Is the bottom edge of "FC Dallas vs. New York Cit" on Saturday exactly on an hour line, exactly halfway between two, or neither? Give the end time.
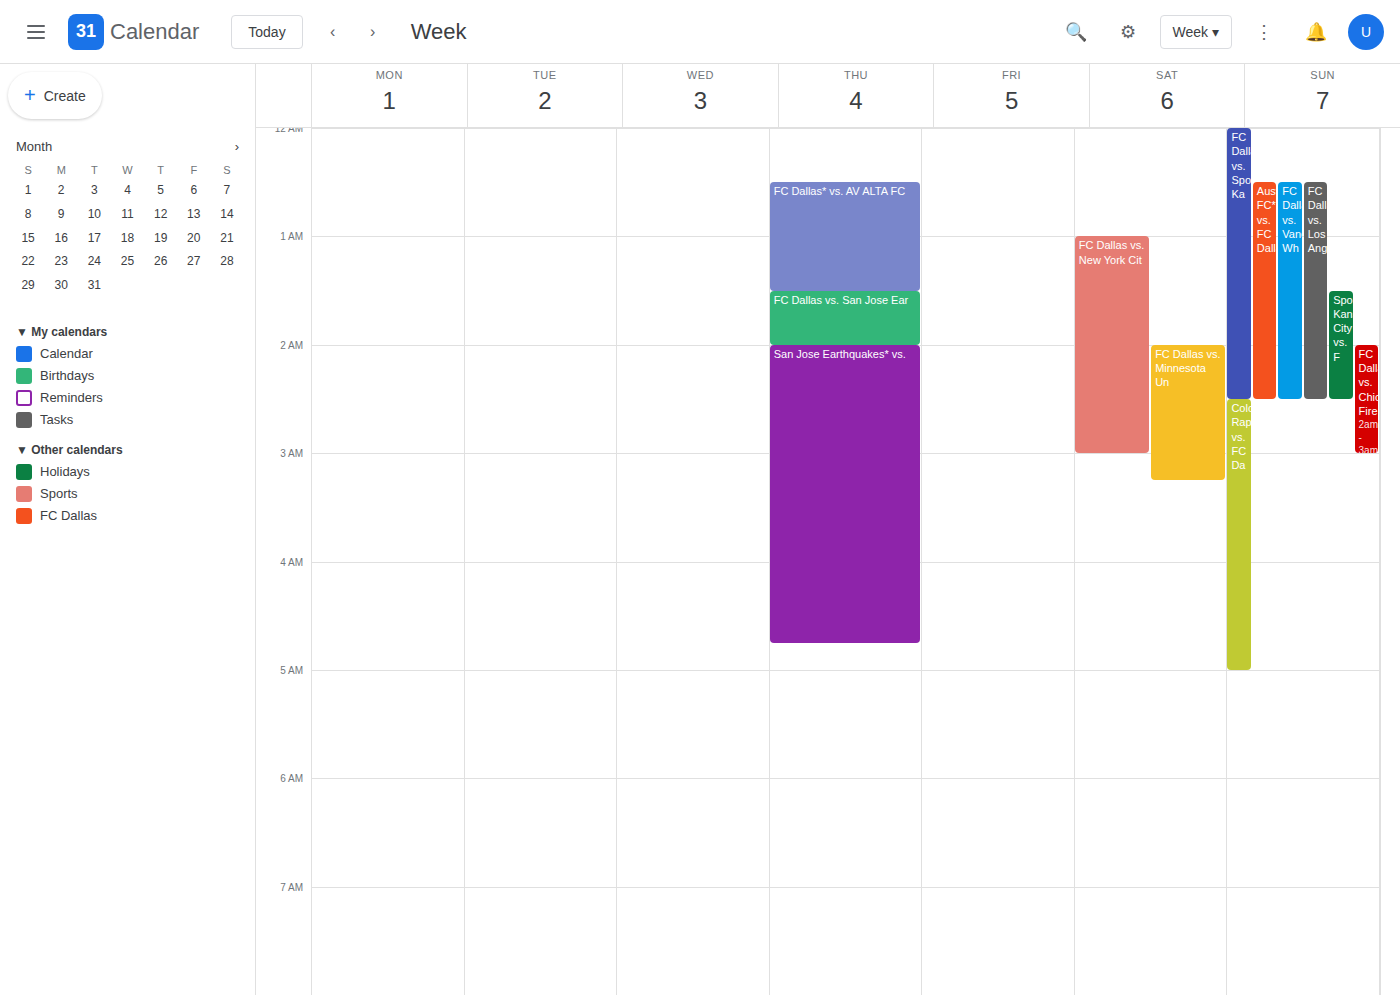
3:00 AM -- exactly on the 3 AM line.